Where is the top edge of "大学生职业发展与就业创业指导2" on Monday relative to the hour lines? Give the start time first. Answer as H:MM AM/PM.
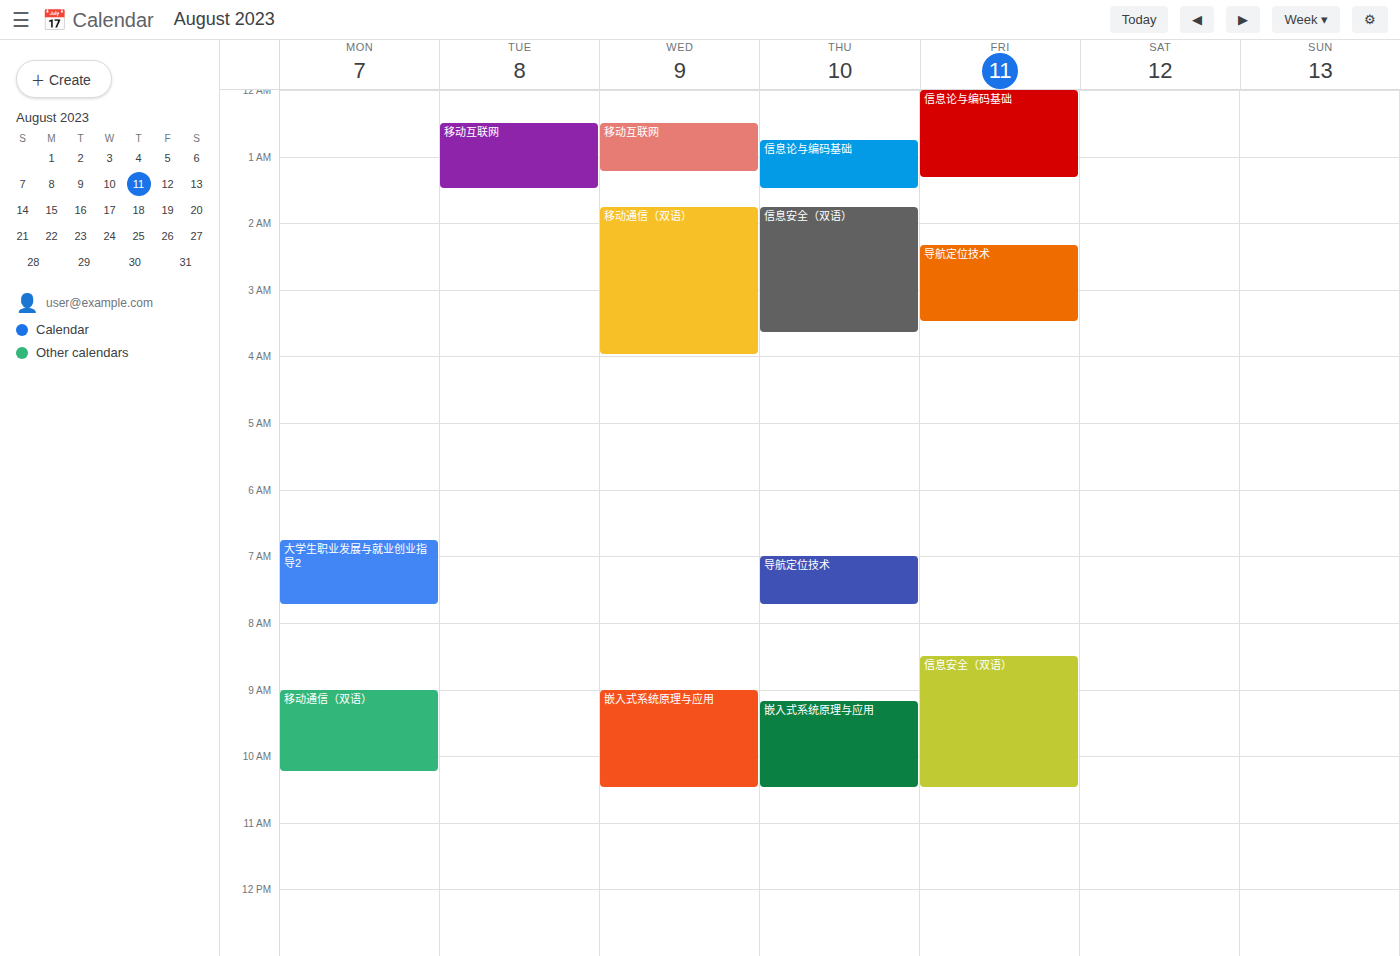
6:45 AM -- neither: three quarters of the way from the 6 AM line to the 7 AM line.